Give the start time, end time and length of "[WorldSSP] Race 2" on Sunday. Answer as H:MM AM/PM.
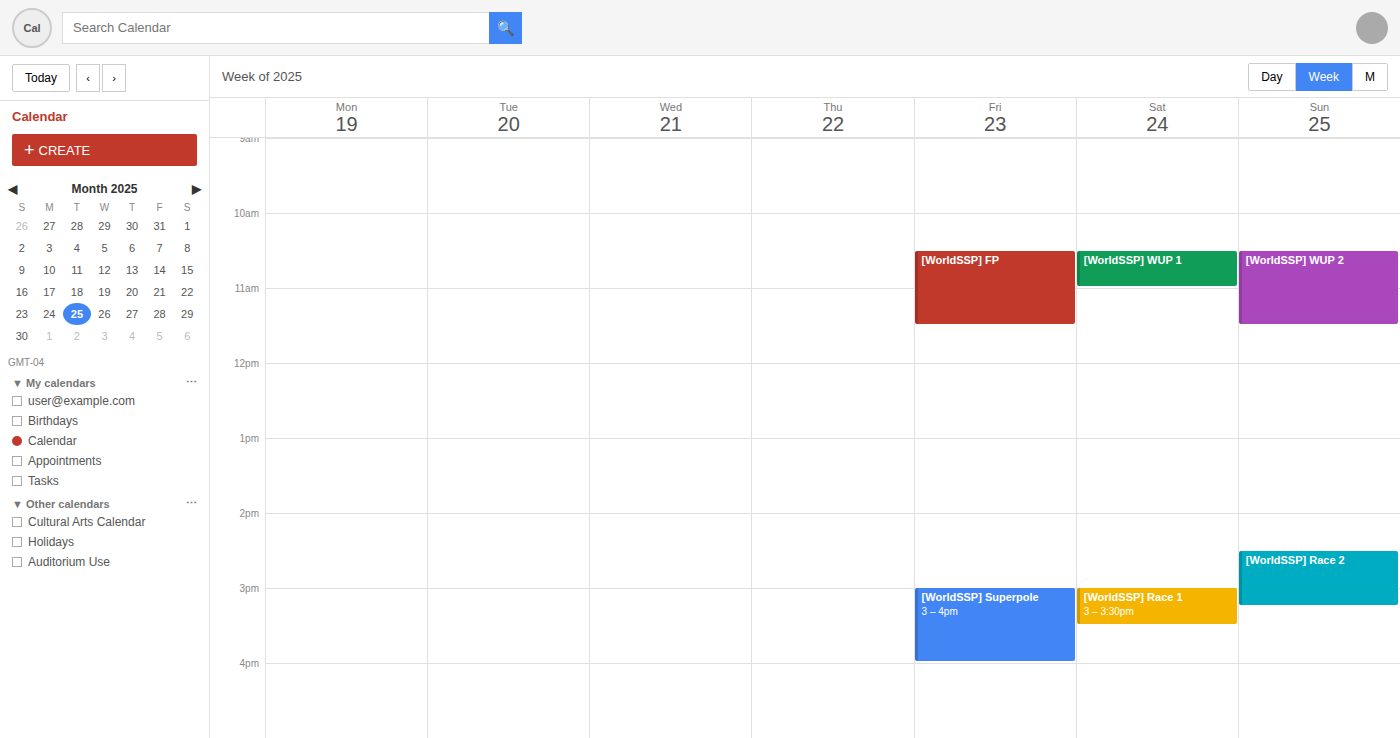
2:30 PM to 3:15 PM, 45 minutes